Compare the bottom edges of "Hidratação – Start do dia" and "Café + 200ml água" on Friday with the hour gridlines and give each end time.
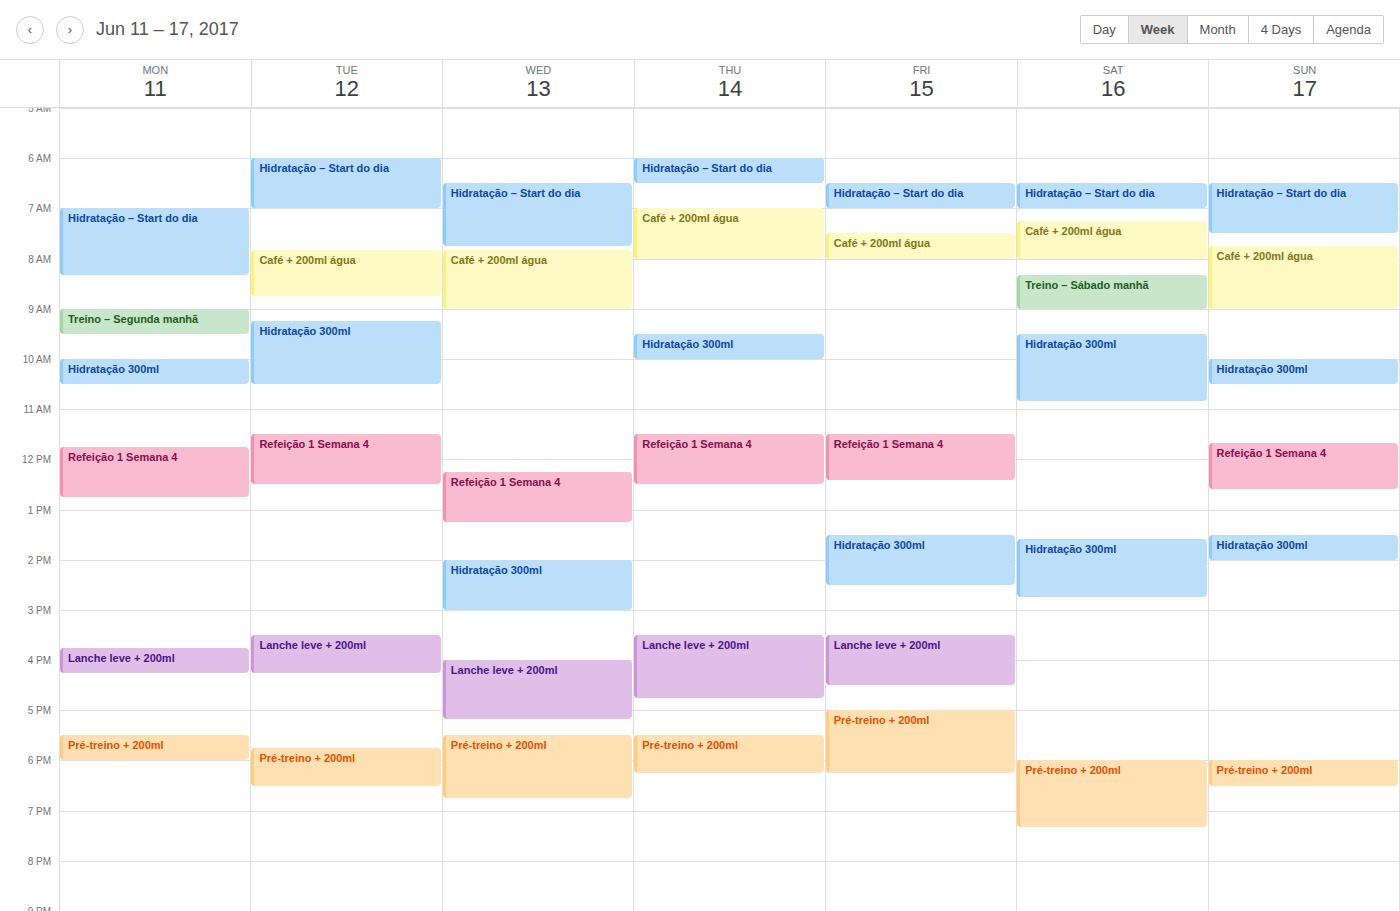
"Hidratação – Start do dia": 7:00 AM, exactly on the 7 AM line. "Café + 200ml água": 8:00 AM, exactly on the 8 AM line.